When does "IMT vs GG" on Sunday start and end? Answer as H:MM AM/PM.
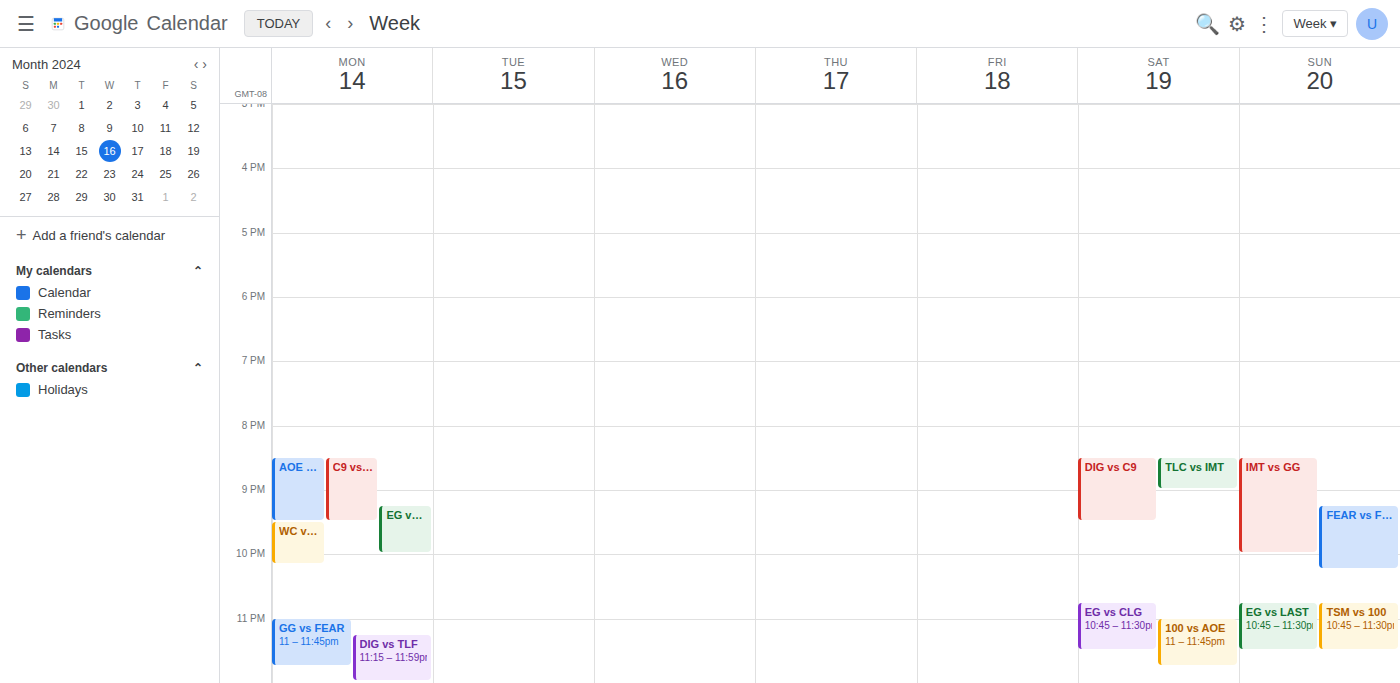
8:30 PM to 10:00 PM